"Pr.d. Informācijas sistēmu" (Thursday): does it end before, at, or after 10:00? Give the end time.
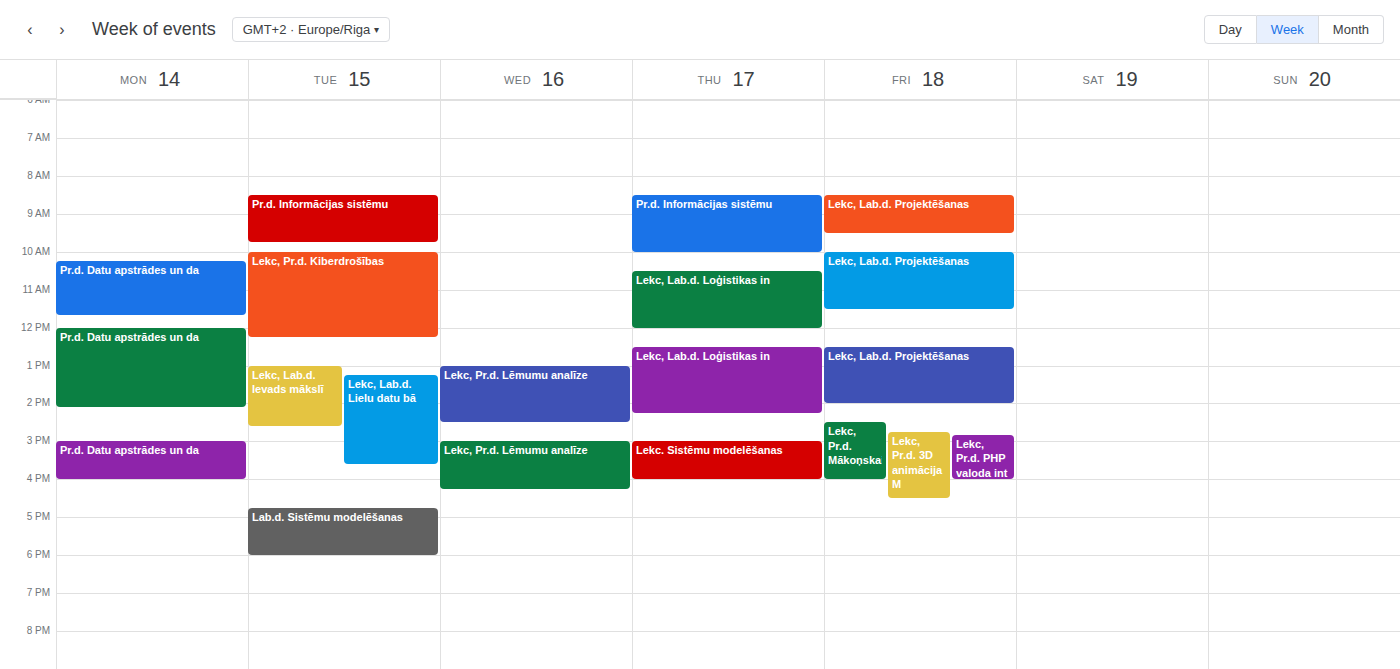
10:00 -- exactly at 10:00, on the 10:00 line.